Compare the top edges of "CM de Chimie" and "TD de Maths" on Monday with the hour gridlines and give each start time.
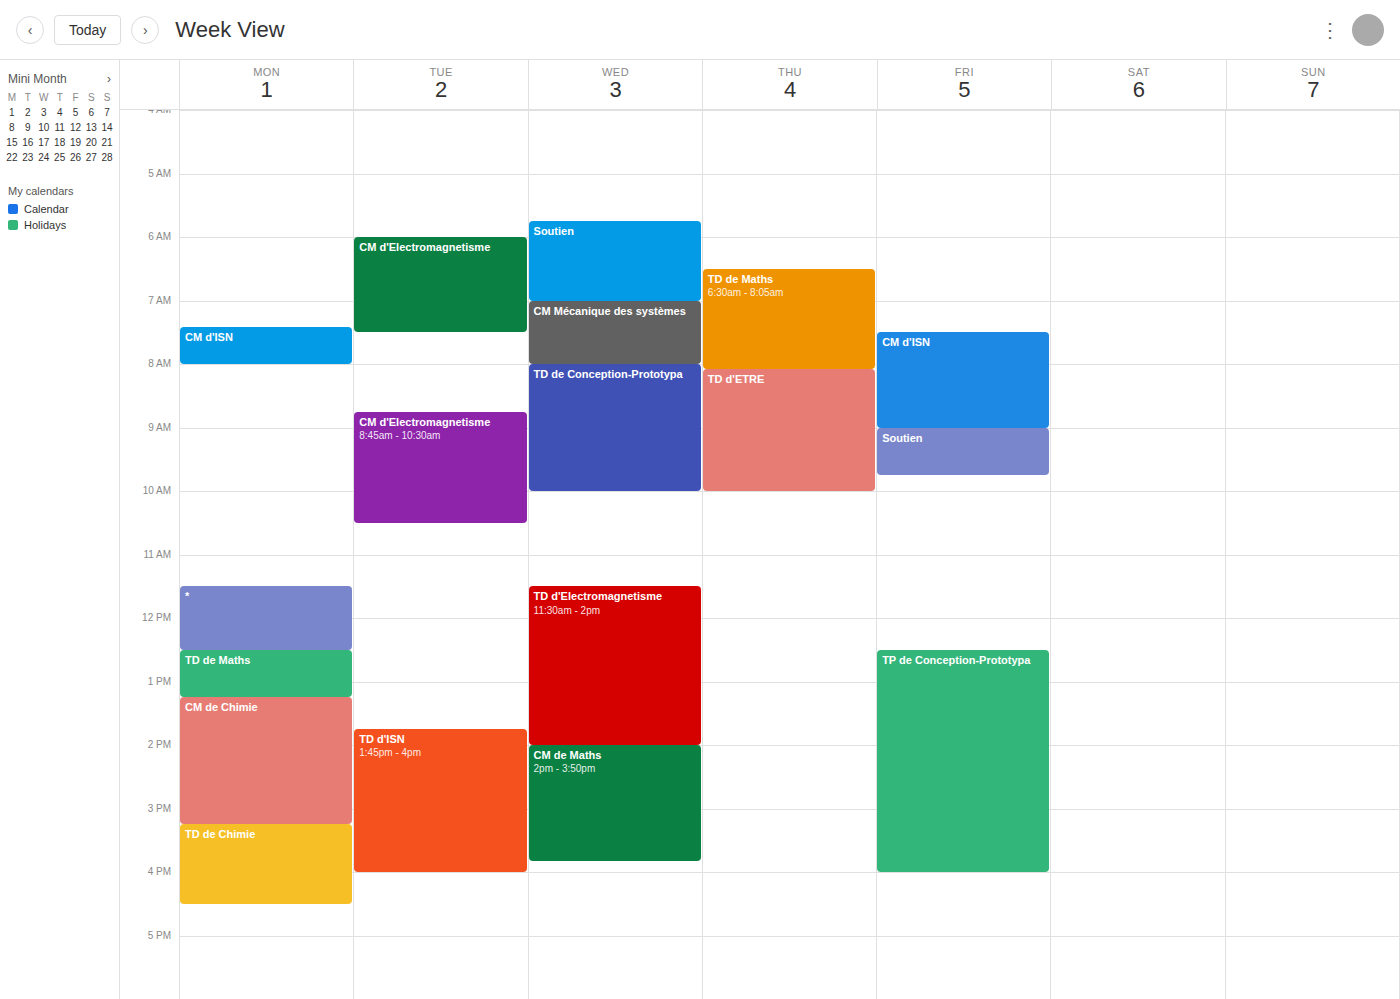
"CM de Chimie": 13:15, neither: a quarter of the way from the 13:00 line to the 14:00 line. "TD de Maths": 12:30, halfway between the 12:00 and 13:00 lines.